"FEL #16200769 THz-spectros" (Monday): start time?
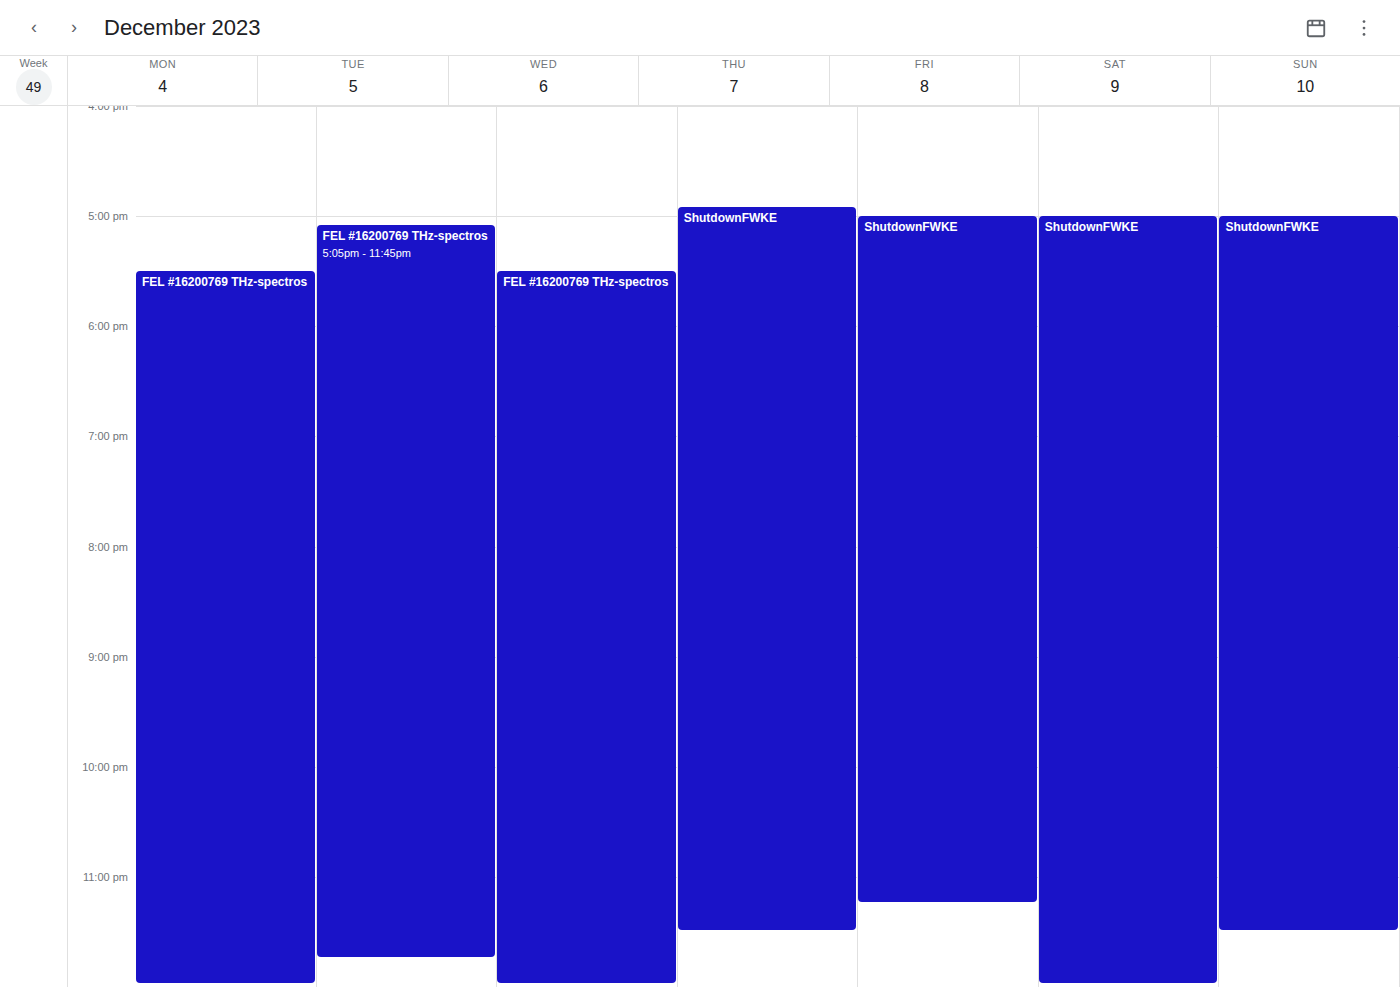
5:30 PM